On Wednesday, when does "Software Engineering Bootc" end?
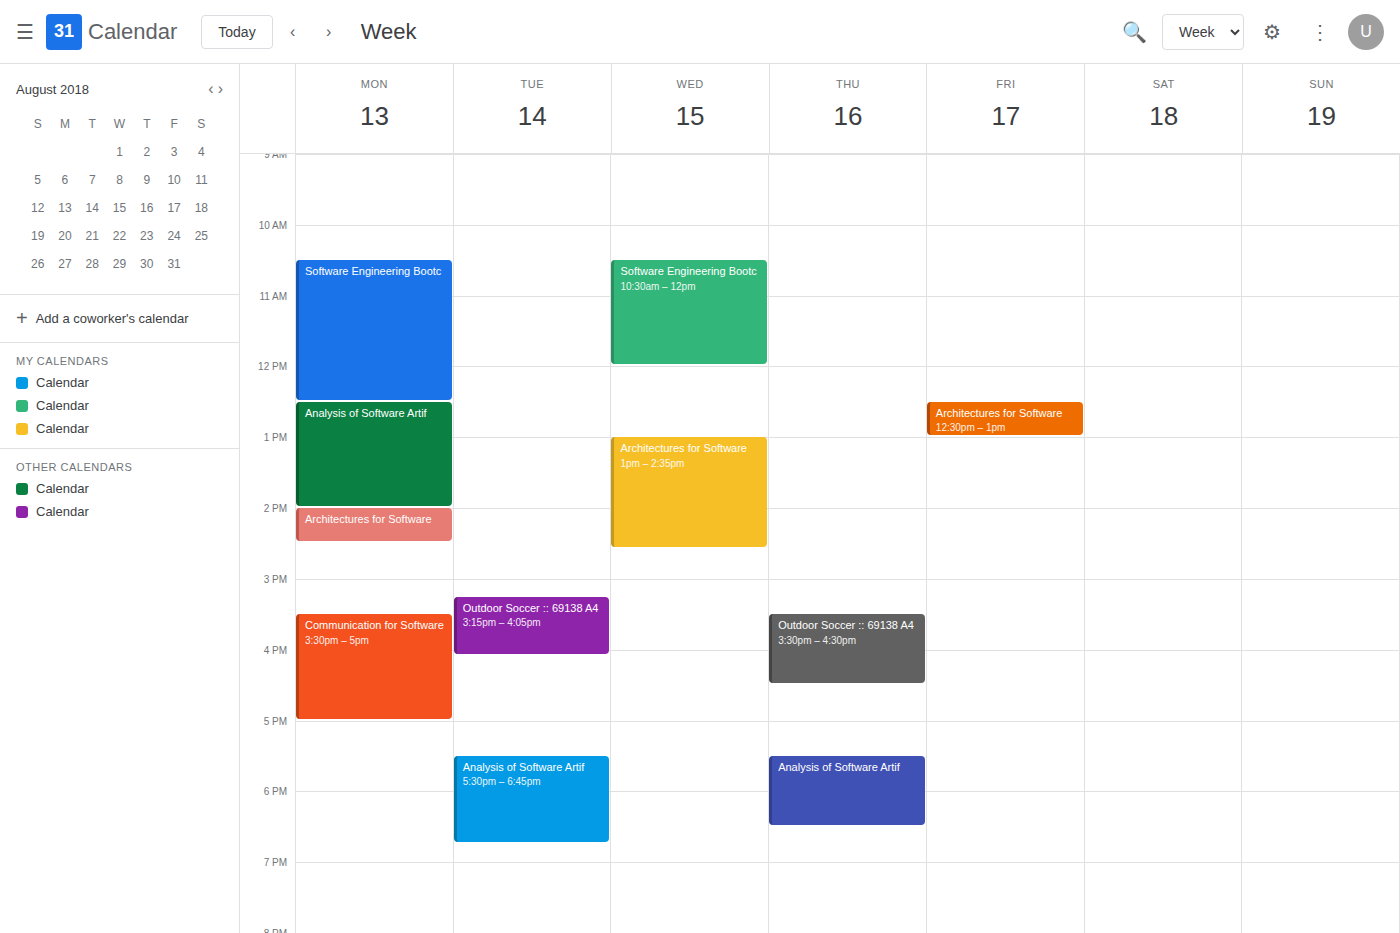
12:00 PM